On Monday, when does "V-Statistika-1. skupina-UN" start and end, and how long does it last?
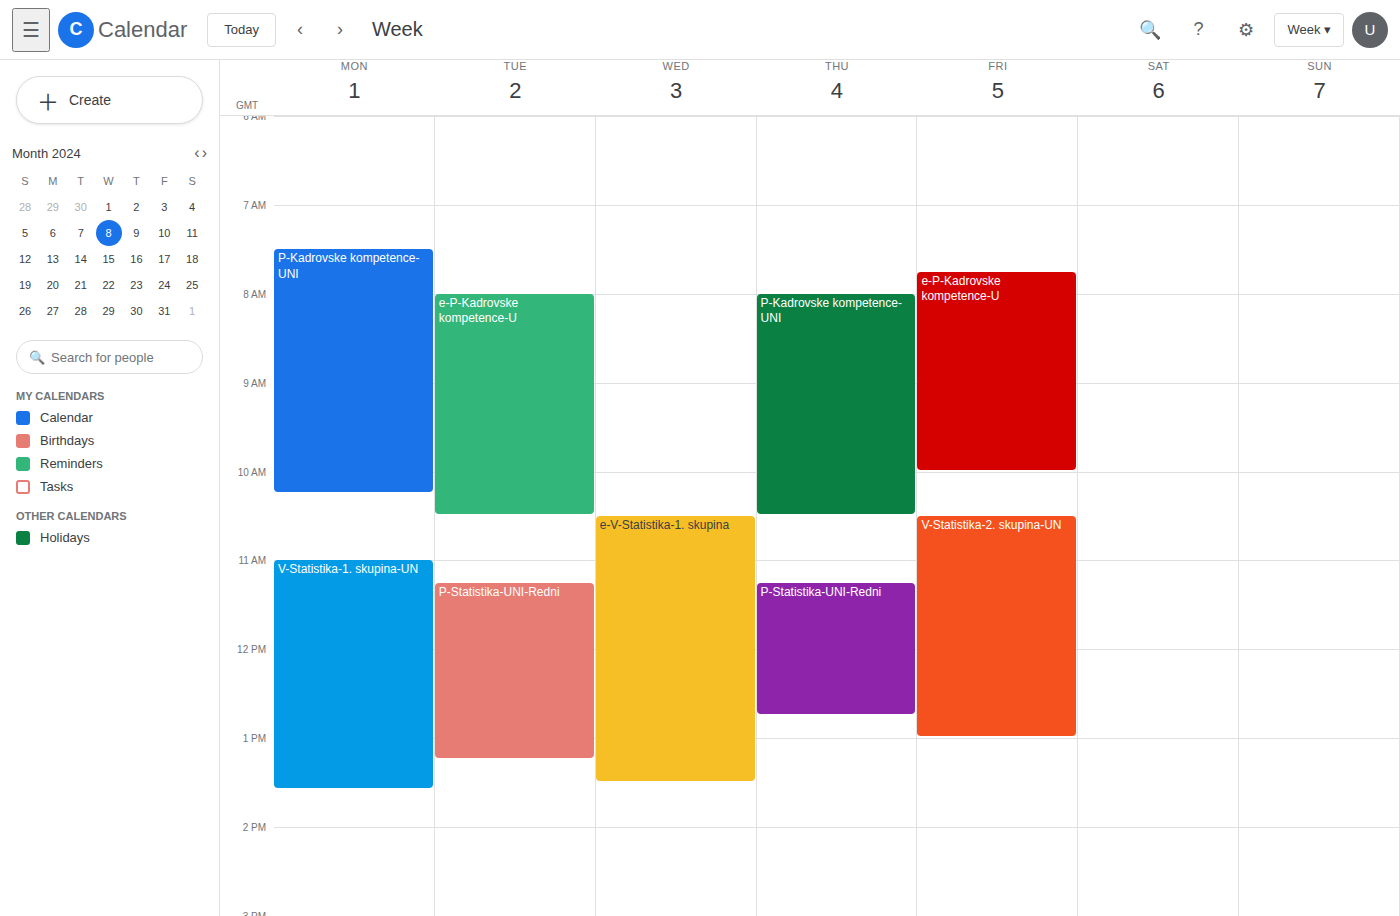
11:00 to 13:35, 2 hours 35 minutes